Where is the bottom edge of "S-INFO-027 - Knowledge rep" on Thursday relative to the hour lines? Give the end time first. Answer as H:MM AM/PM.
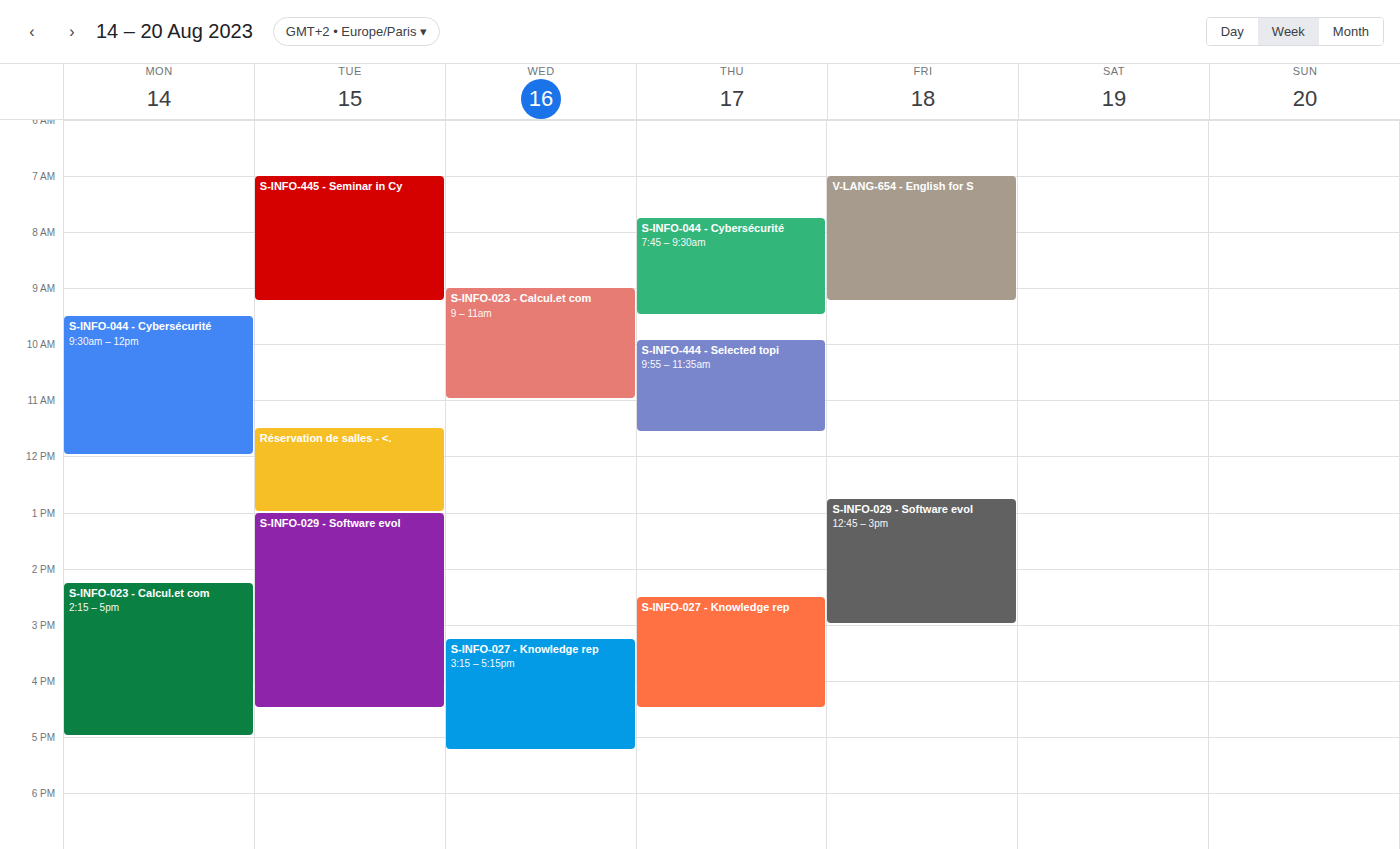
4:30 PM -- halfway between the 4 PM and 5 PM lines.